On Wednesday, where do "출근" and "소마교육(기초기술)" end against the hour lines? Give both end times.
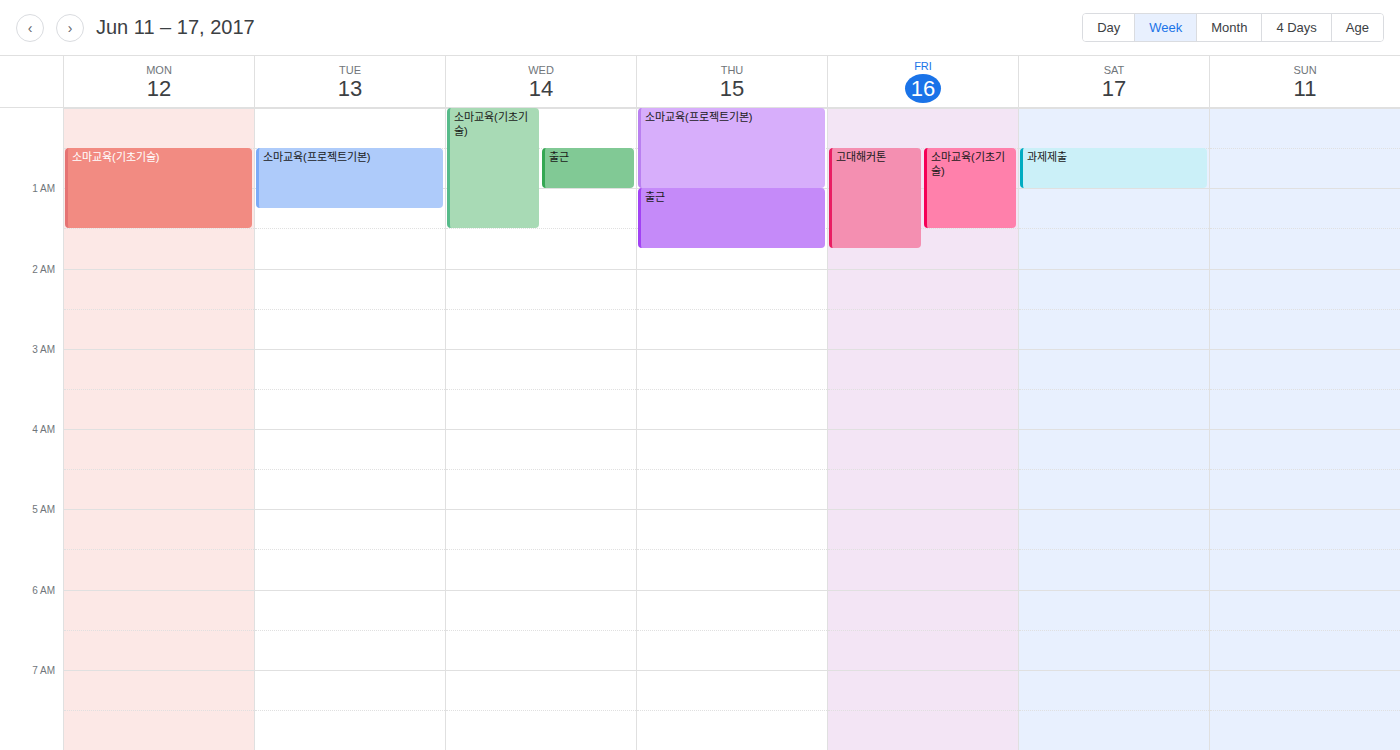
"출근": 1:00 AM, exactly on the 1 AM line. "소마교육(기초기술)": 1:30 AM, halfway between the 1 AM and 2 AM lines.